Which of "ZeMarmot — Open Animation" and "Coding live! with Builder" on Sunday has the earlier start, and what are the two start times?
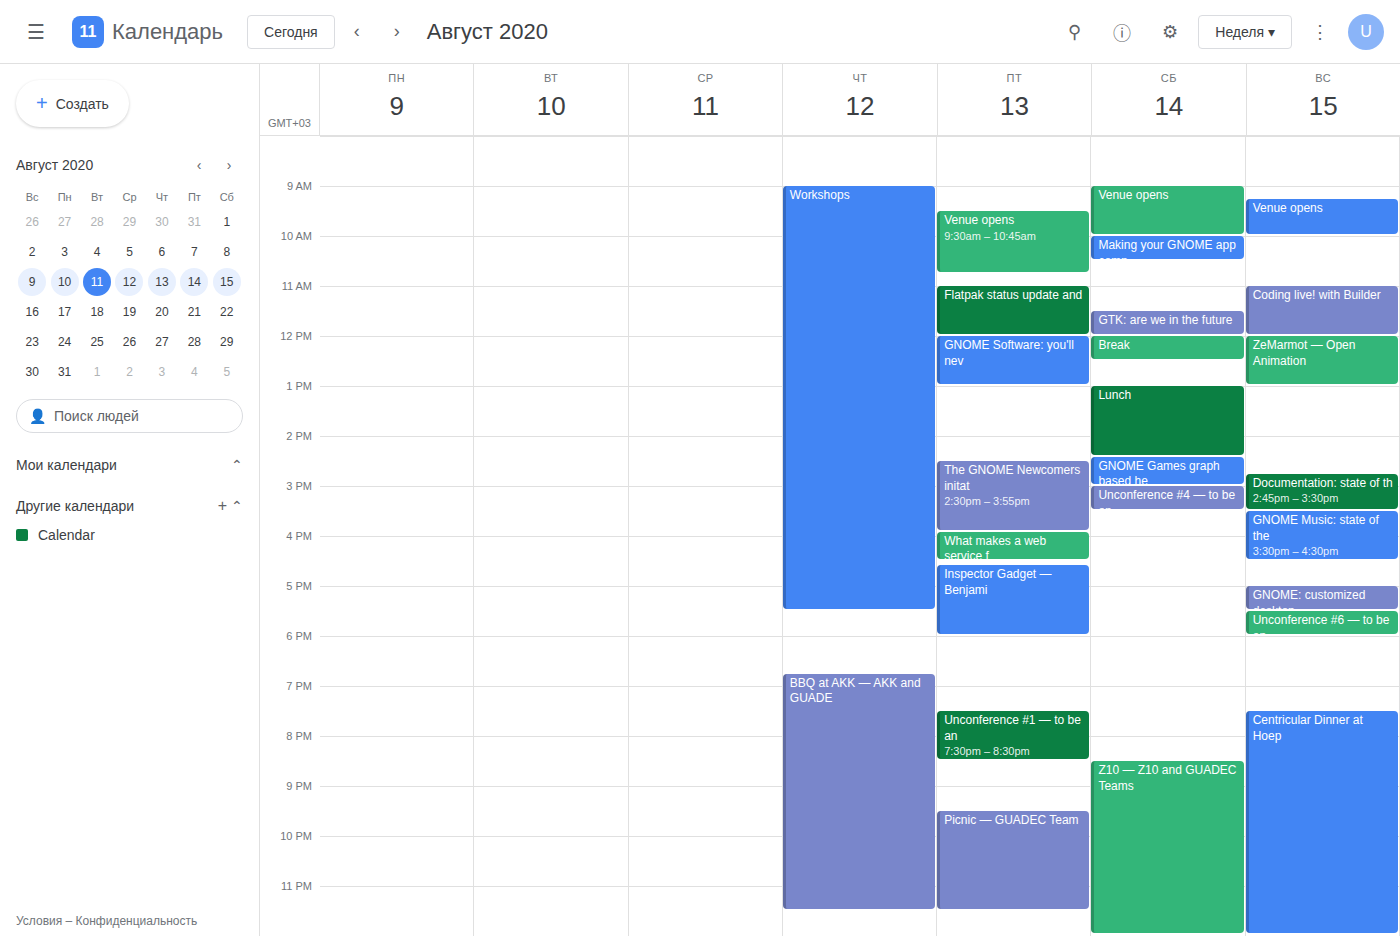
"Coding live! with Builder" 11:00 AM; "ZeMarmot — Open Animation" 12:00 PM.